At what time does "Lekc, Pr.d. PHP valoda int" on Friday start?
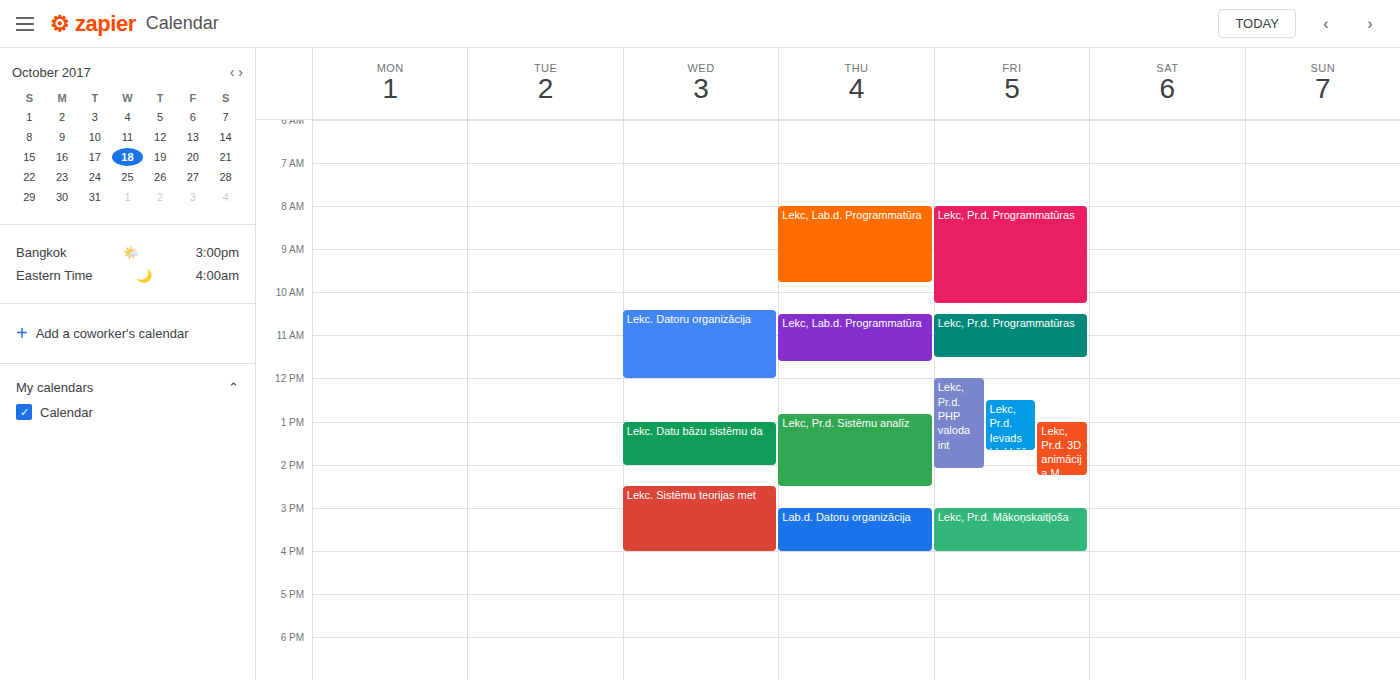
12:00 PM